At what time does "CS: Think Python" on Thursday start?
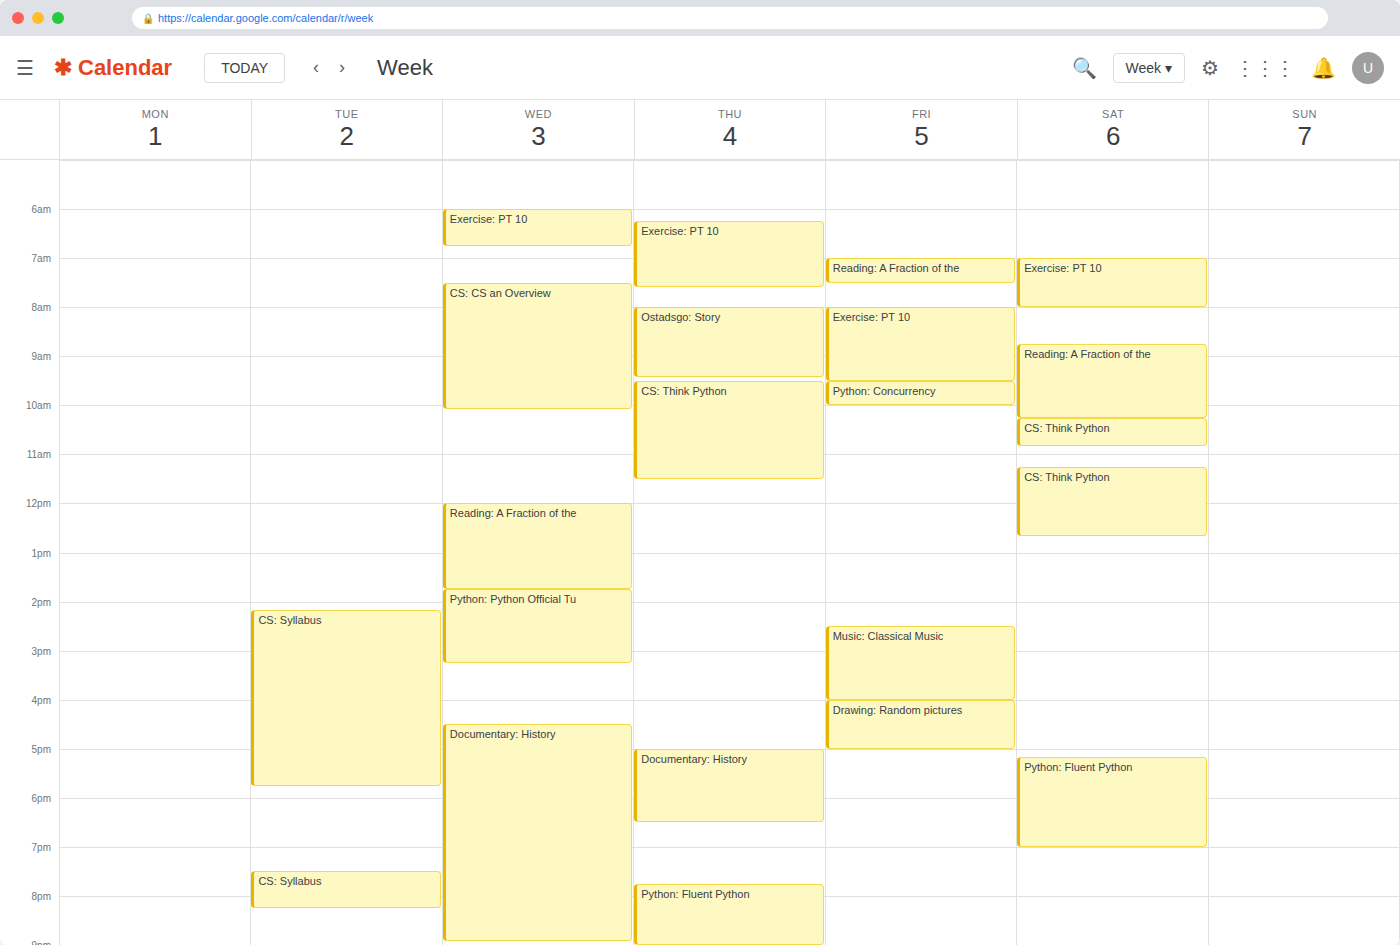
09:30